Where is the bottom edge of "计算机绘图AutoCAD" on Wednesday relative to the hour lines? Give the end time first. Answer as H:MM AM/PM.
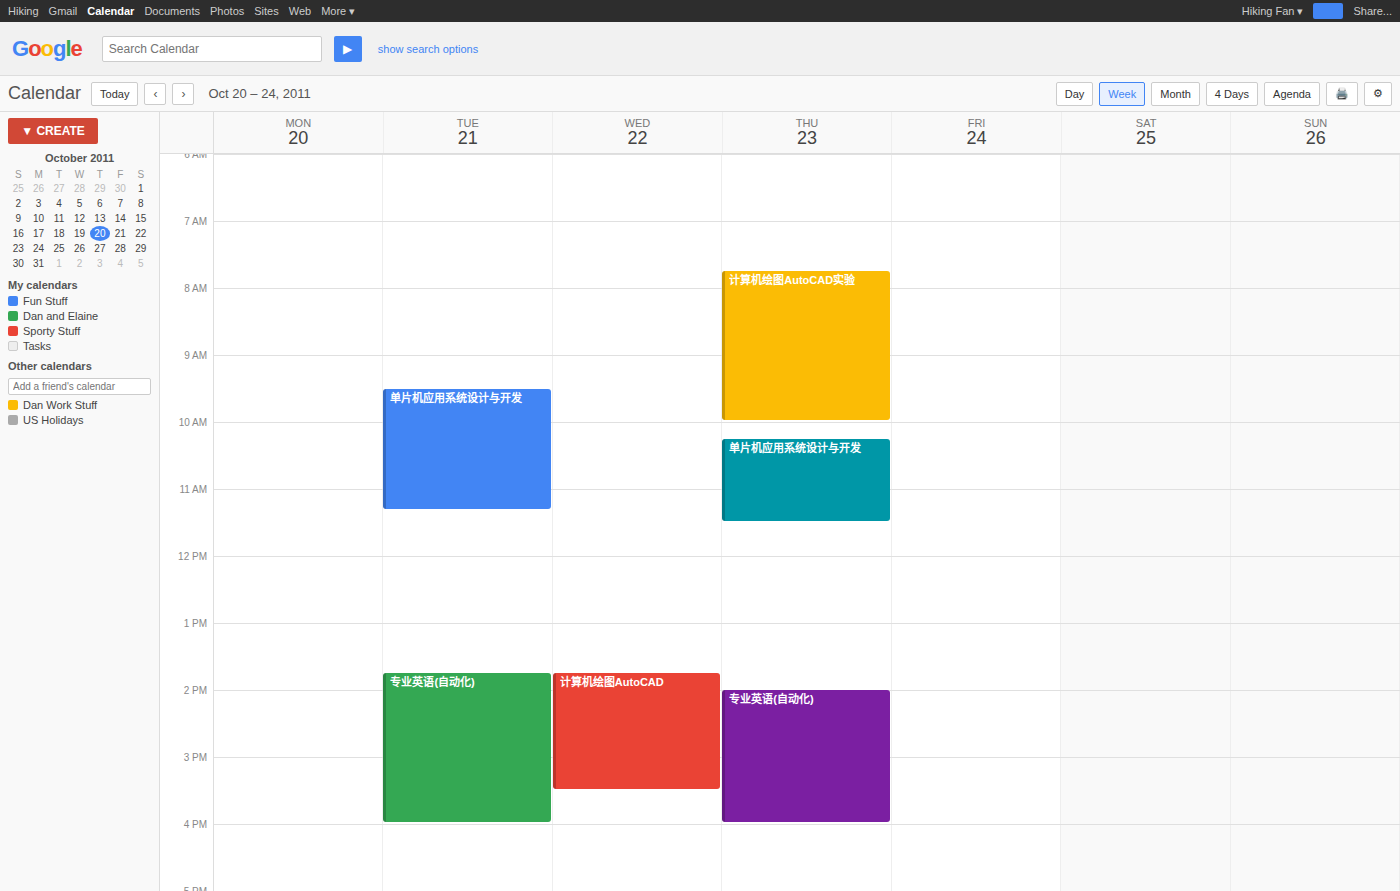
3:30 PM -- halfway between the 3 PM and 4 PM lines.